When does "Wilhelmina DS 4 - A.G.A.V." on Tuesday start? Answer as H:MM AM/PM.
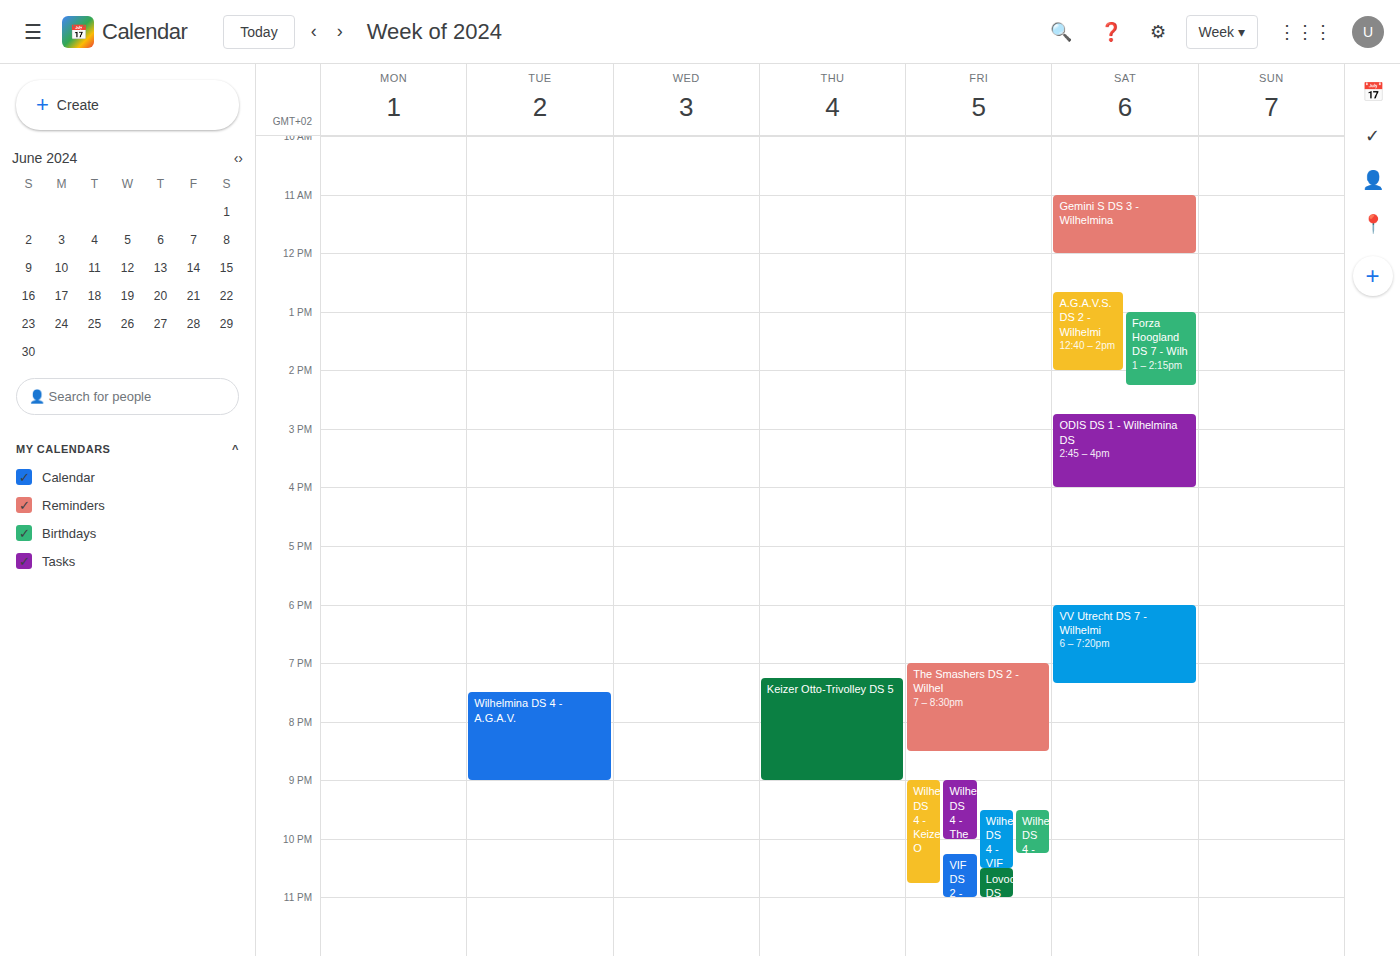
7:30 PM